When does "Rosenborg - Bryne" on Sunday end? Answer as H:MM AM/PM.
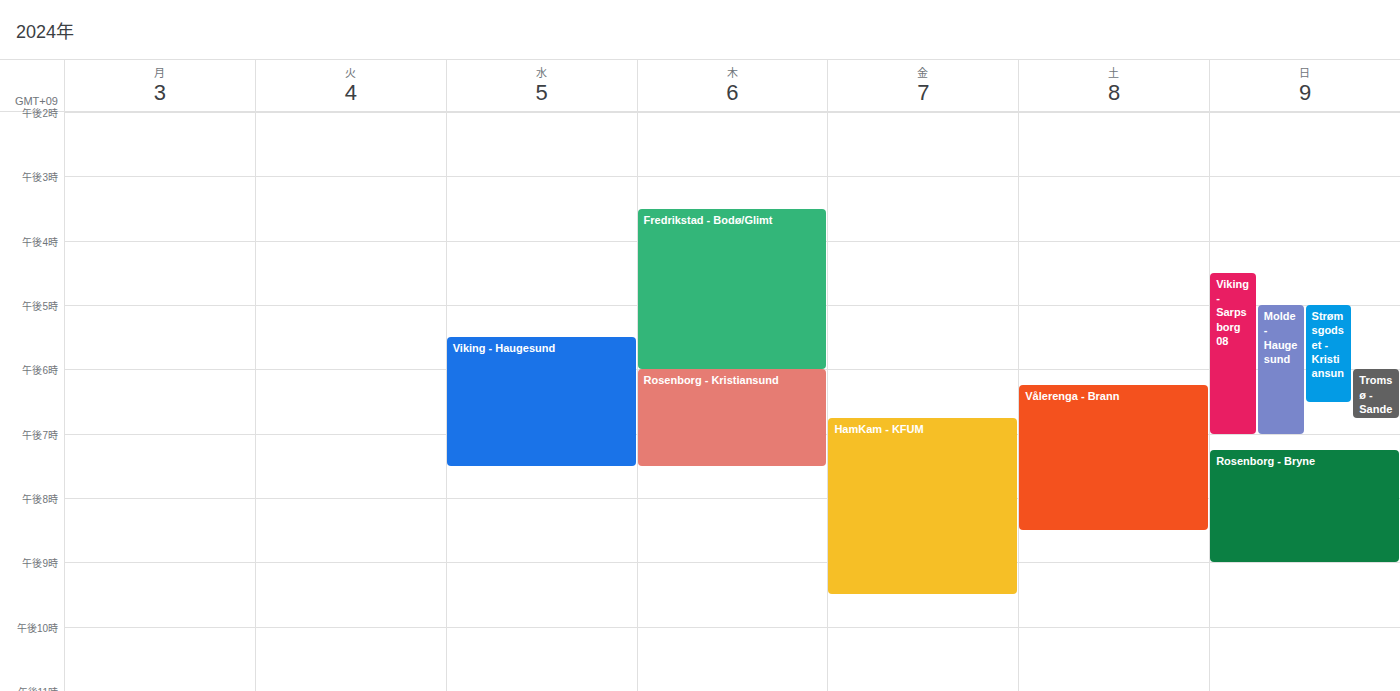
9:00 PM